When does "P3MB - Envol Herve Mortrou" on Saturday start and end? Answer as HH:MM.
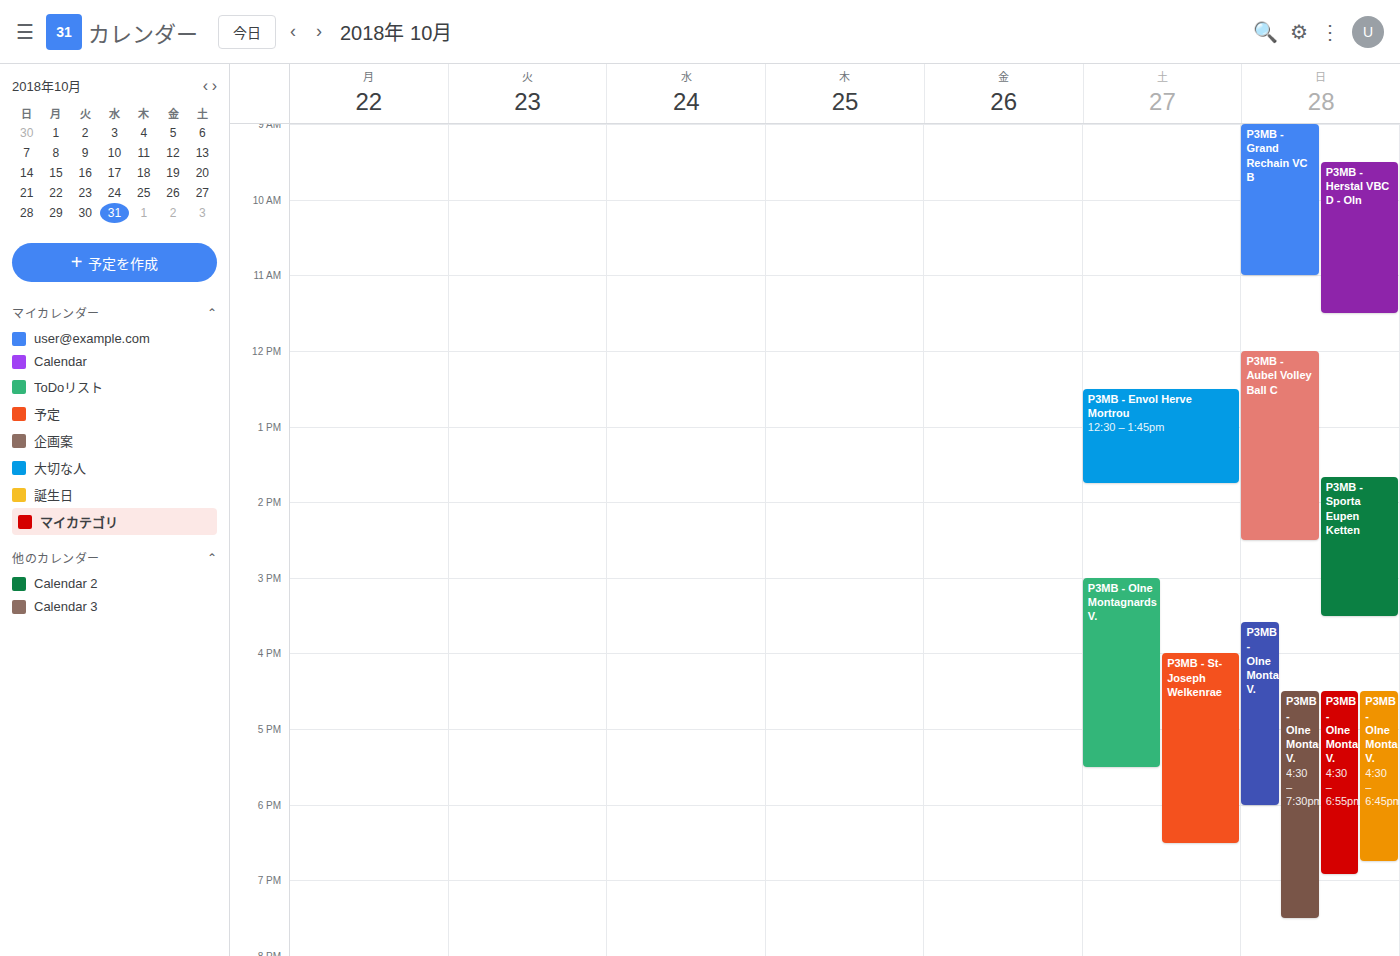
12:30 to 13:45